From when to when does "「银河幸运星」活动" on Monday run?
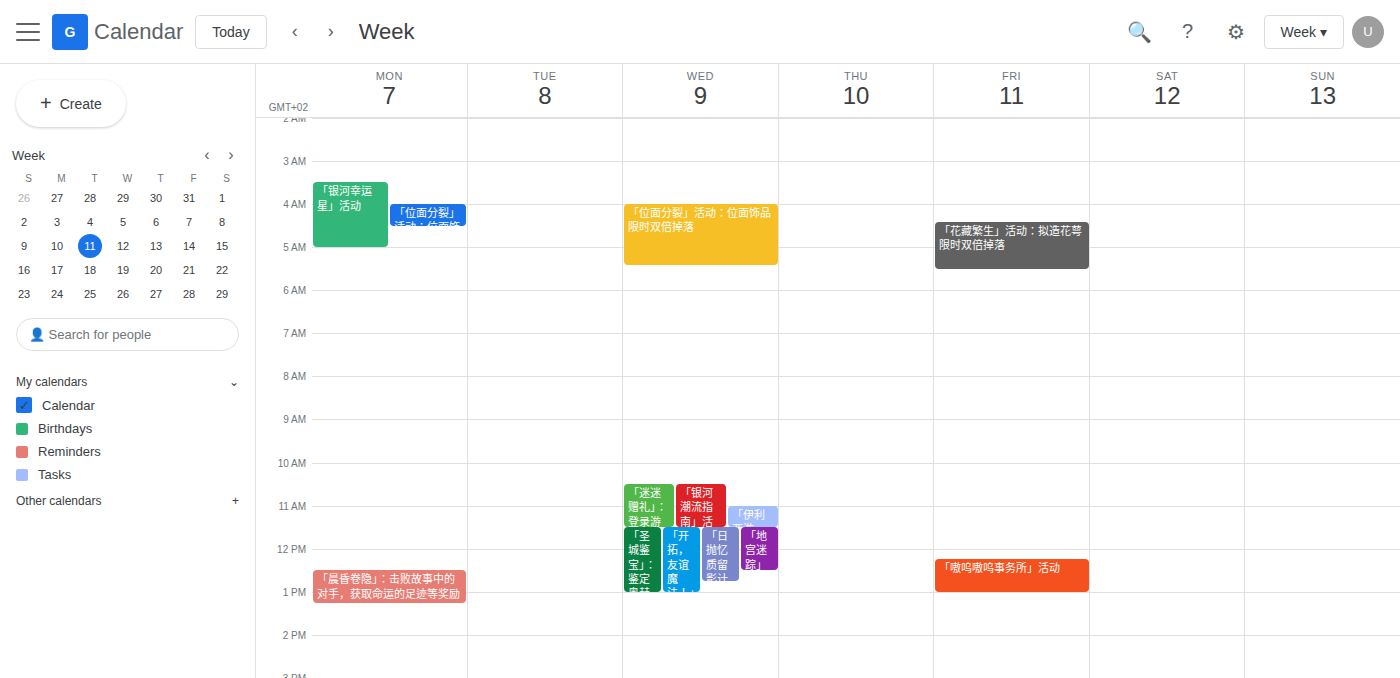
3:30 AM to 5:00 AM